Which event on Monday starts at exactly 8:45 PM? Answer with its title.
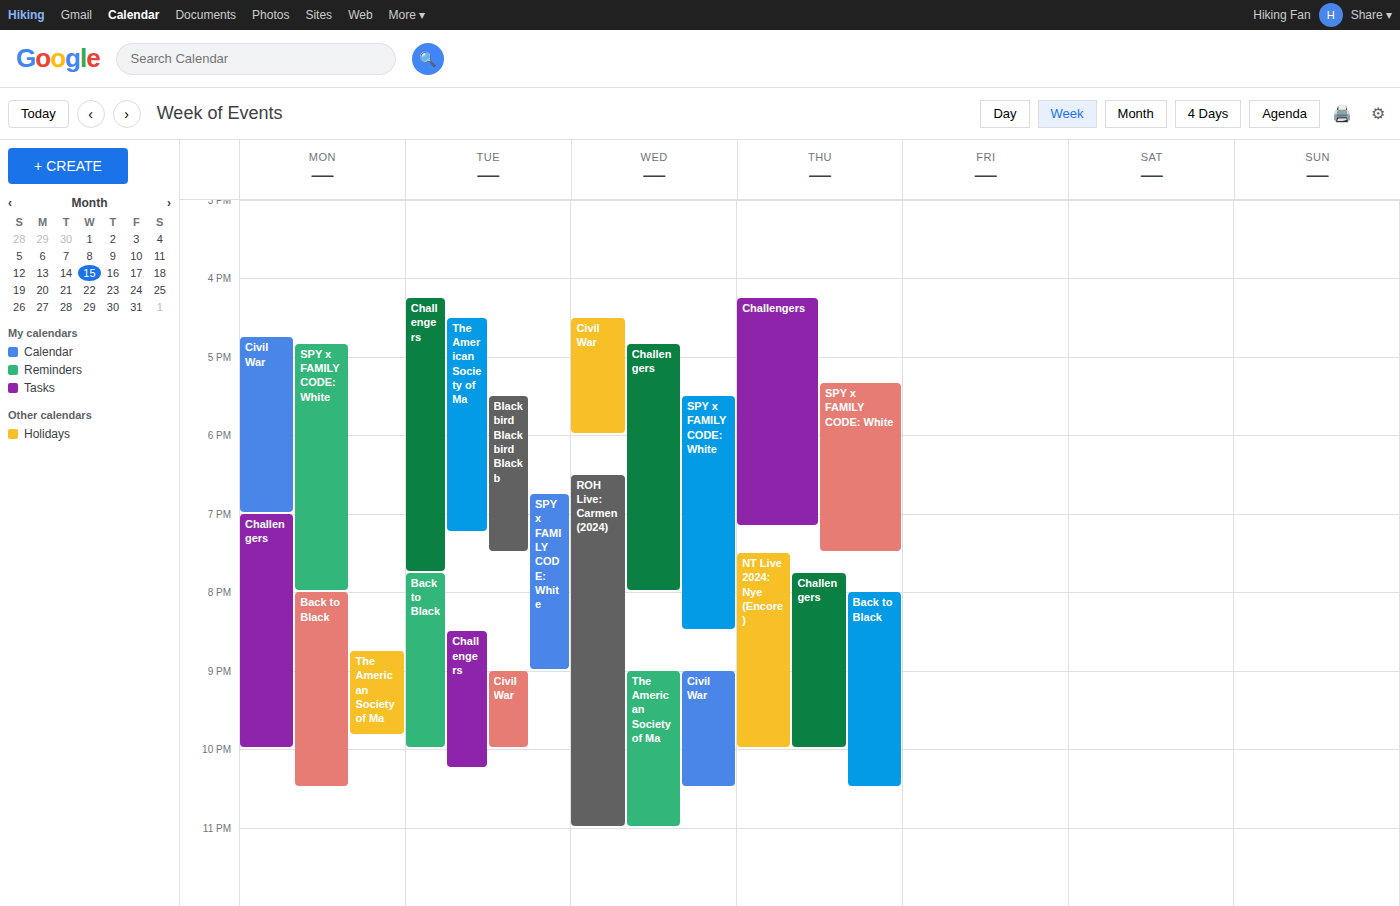
"The American Society of Ma"